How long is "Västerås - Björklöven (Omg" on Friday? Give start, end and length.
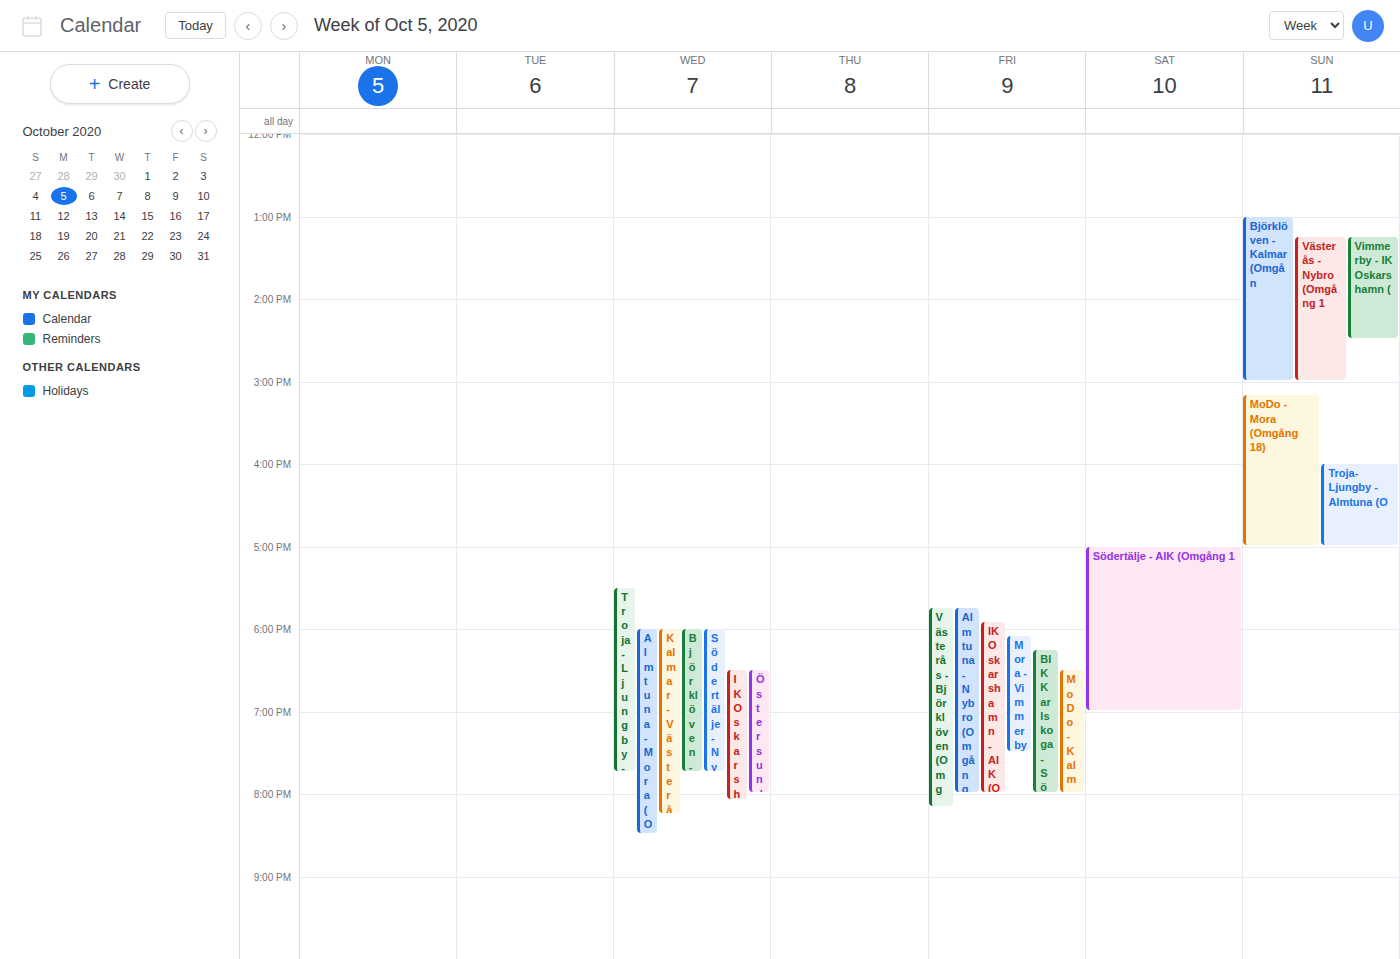
5:45 PM to 8:10 PM, 2 hours 25 minutes